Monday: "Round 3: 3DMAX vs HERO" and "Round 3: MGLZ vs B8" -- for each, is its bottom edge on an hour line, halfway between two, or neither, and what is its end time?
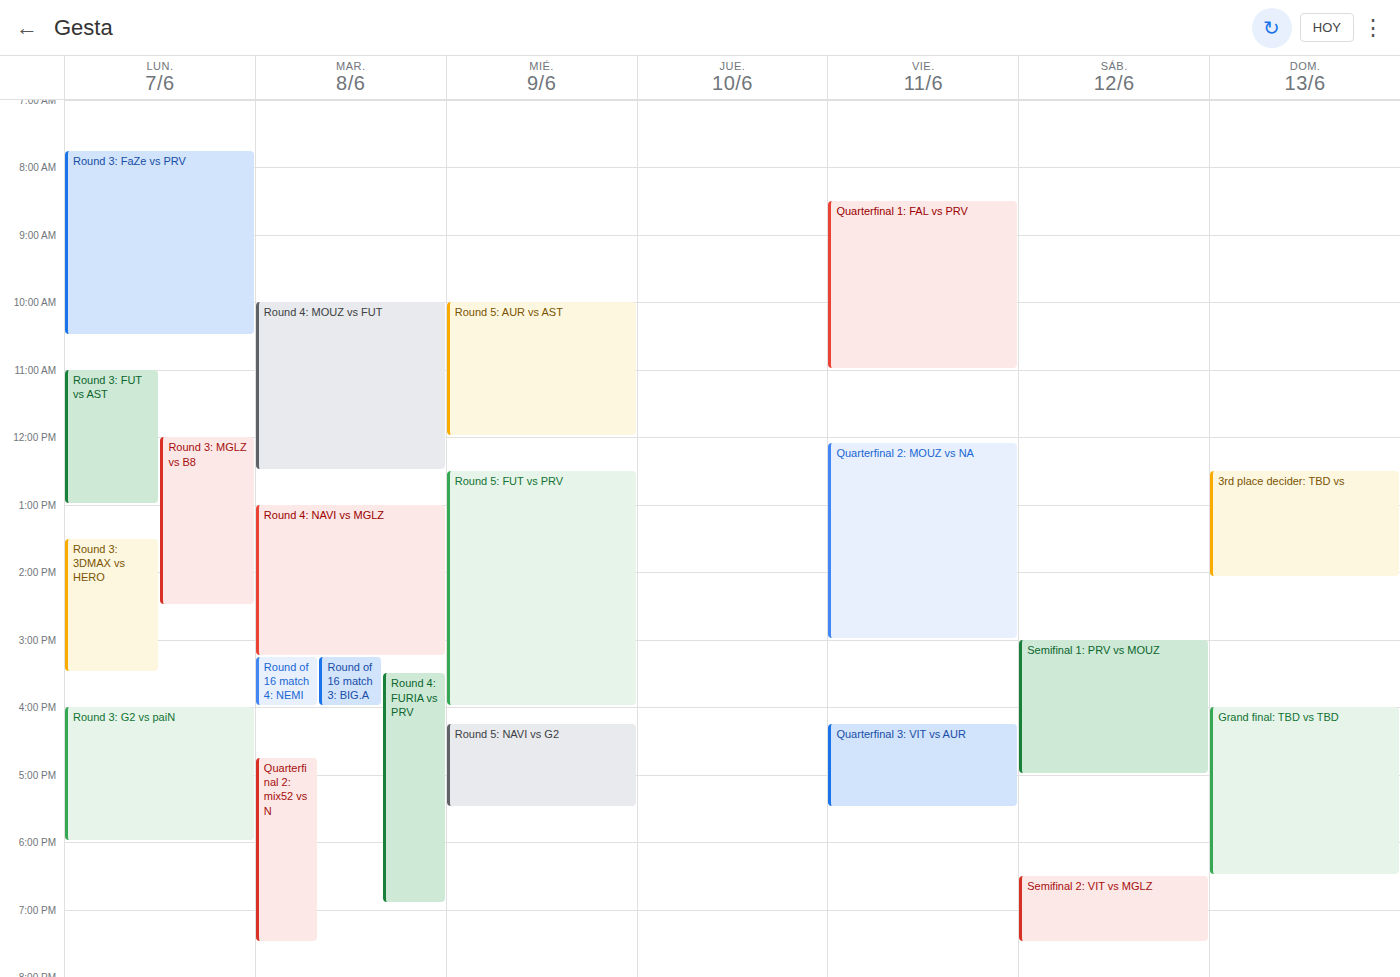
"Round 3: 3DMAX vs HERO": 3:30 PM, halfway between the 3 PM and 4 PM lines. "Round 3: MGLZ vs B8": 2:30 PM, halfway between the 2 PM and 3 PM lines.